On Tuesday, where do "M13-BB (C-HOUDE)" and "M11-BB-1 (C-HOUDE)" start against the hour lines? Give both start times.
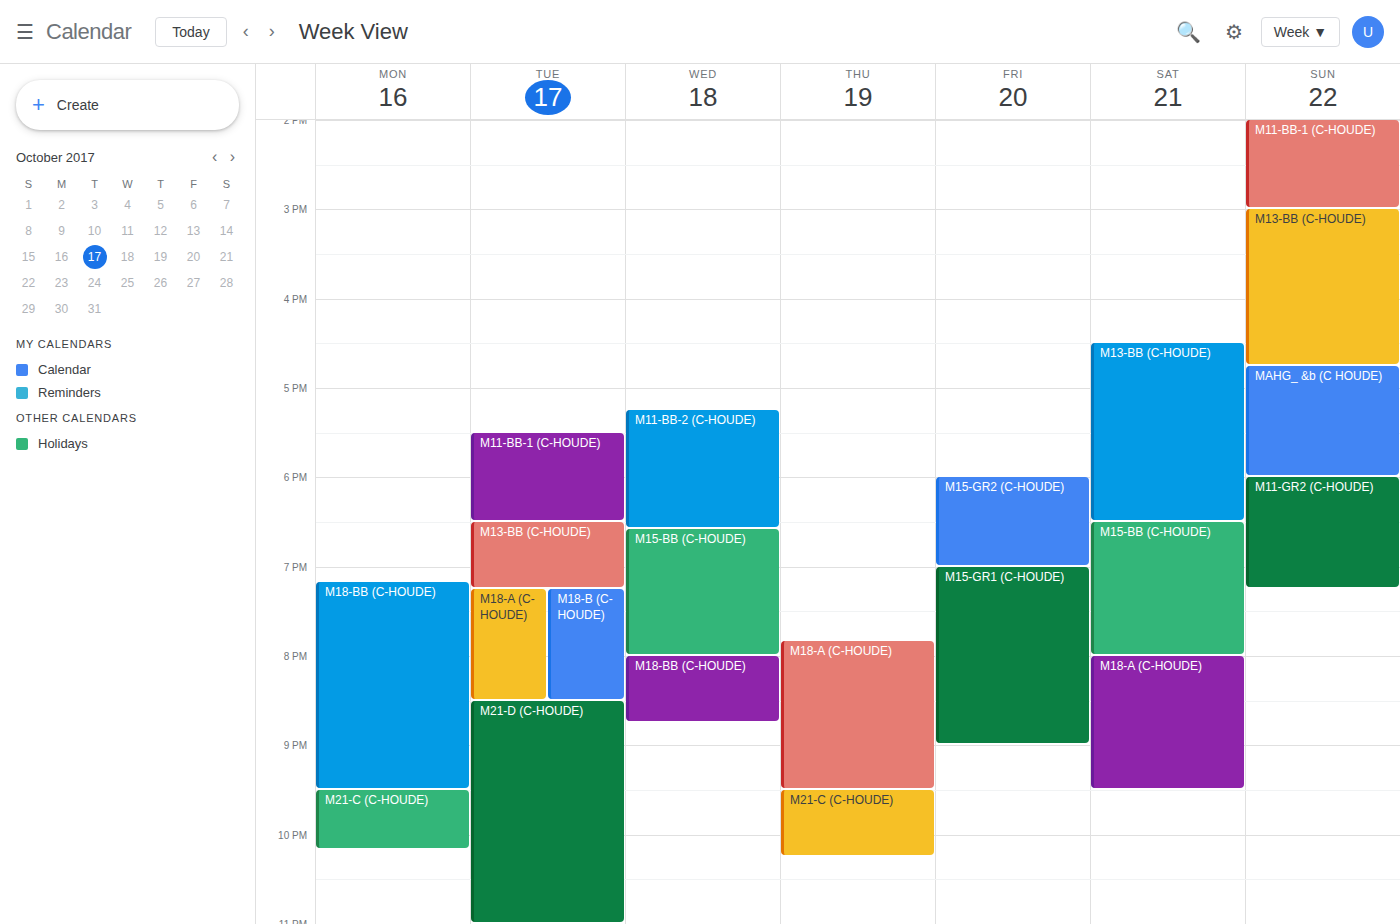
"M13-BB (C-HOUDE)": 6:30 PM, halfway between the 6 PM and 7 PM lines. "M11-BB-1 (C-HOUDE)": 5:30 PM, halfway between the 5 PM and 6 PM lines.